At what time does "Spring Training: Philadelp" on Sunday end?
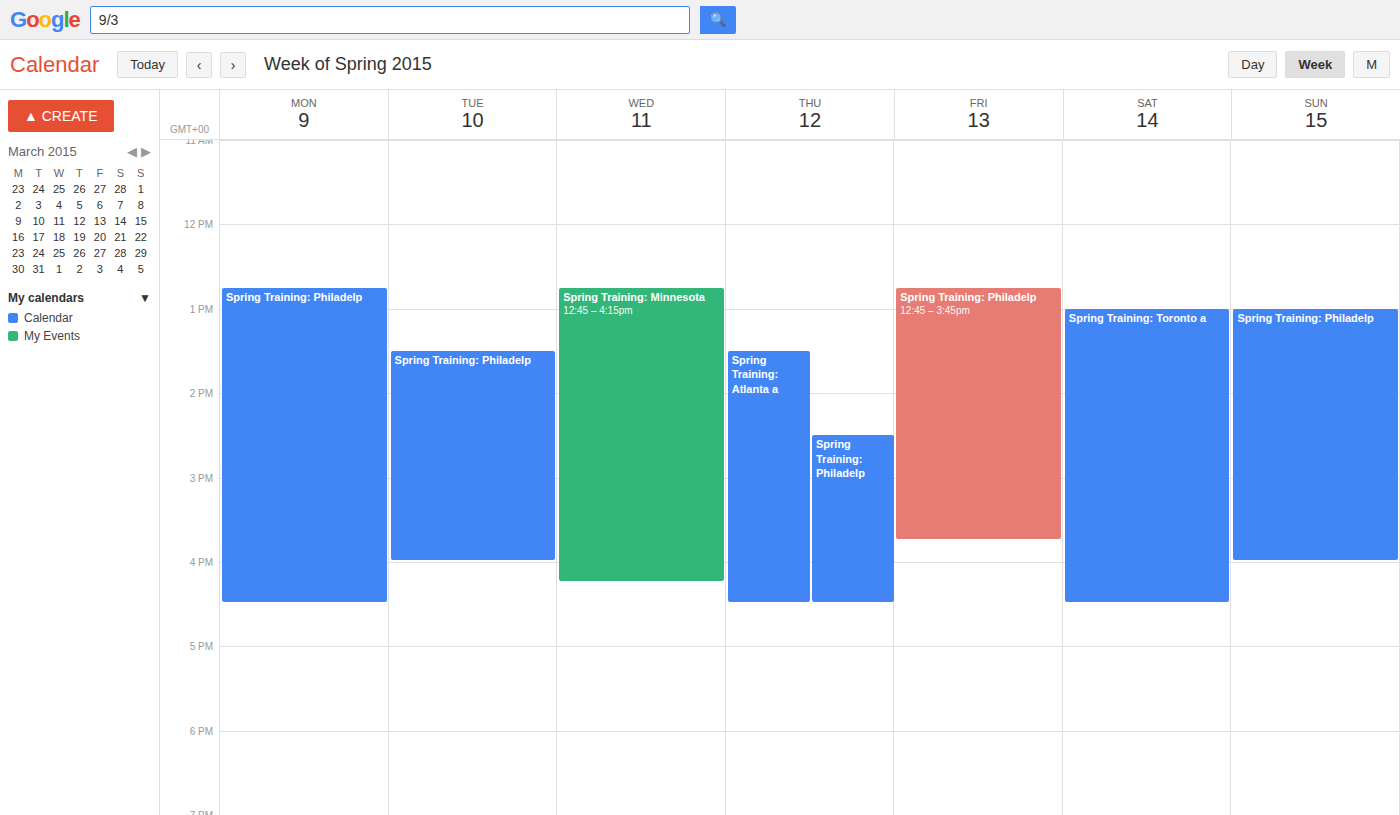
4:00 PM